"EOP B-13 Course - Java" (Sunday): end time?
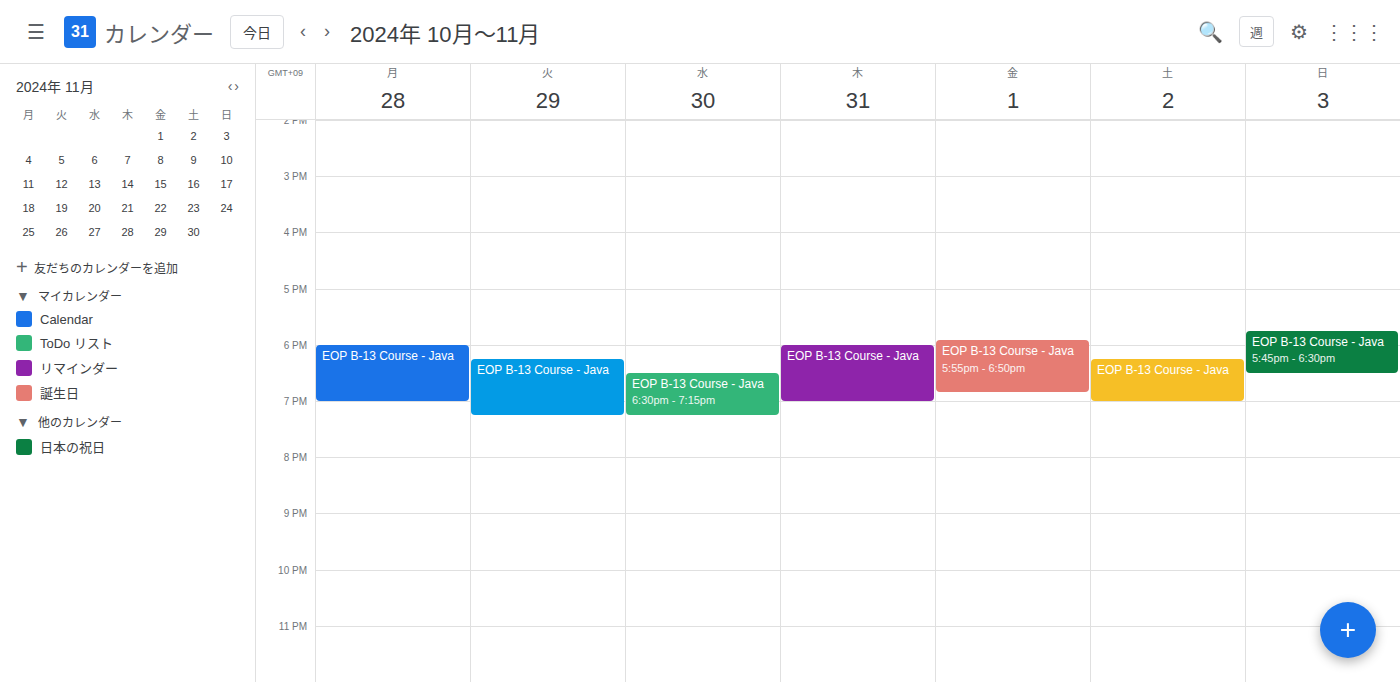
18:30